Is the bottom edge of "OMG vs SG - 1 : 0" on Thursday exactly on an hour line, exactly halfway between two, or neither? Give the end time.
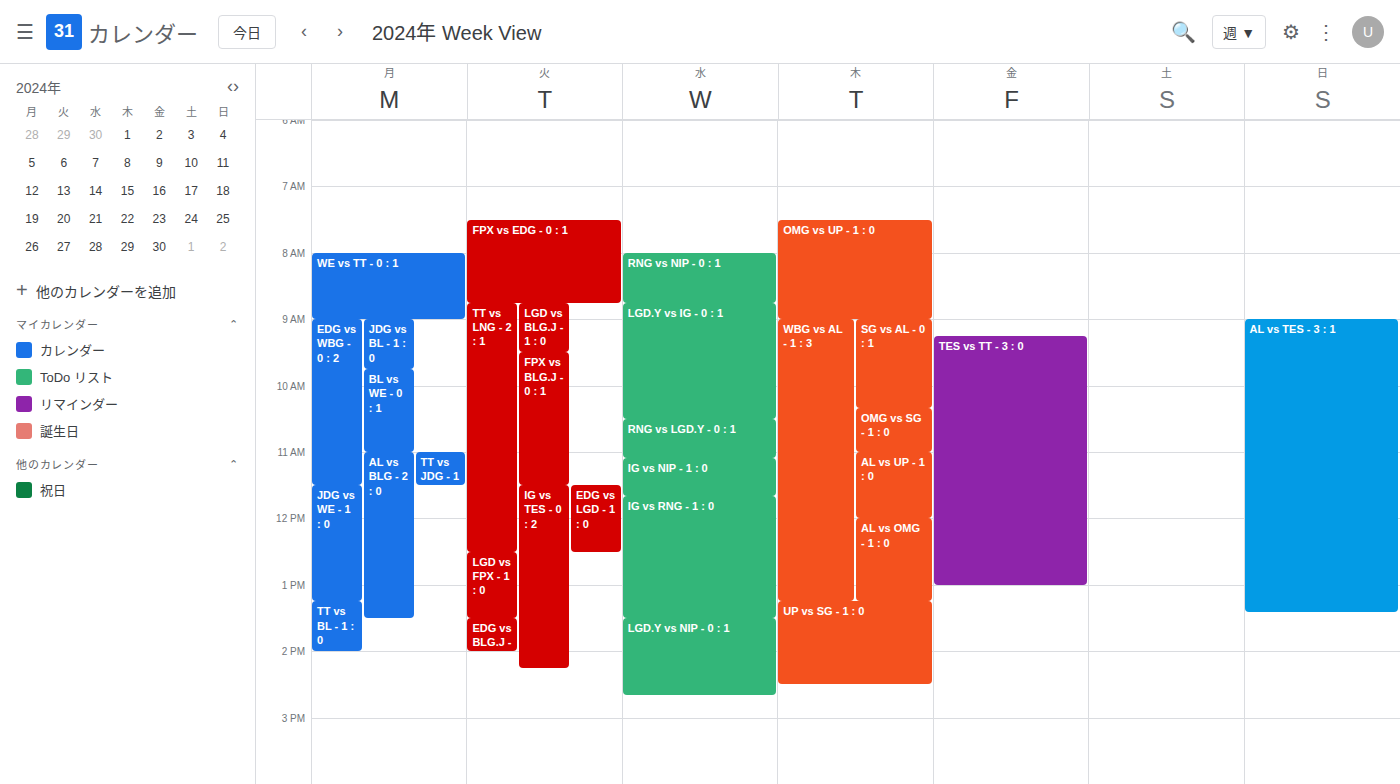
11:00 AM -- exactly on the 11 AM line.